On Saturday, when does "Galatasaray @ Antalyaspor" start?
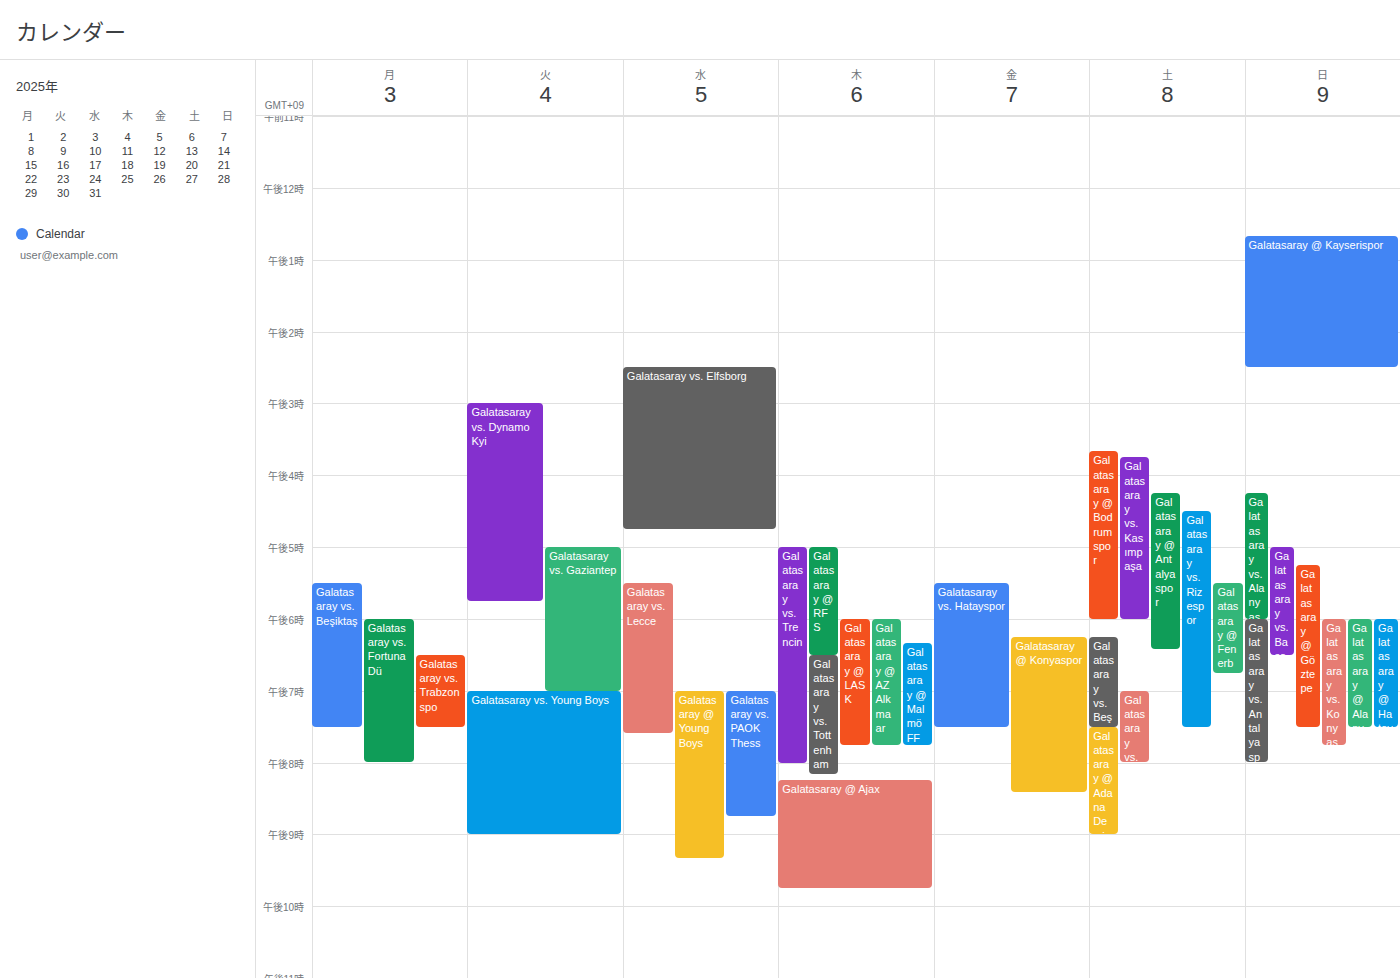
4:15 PM